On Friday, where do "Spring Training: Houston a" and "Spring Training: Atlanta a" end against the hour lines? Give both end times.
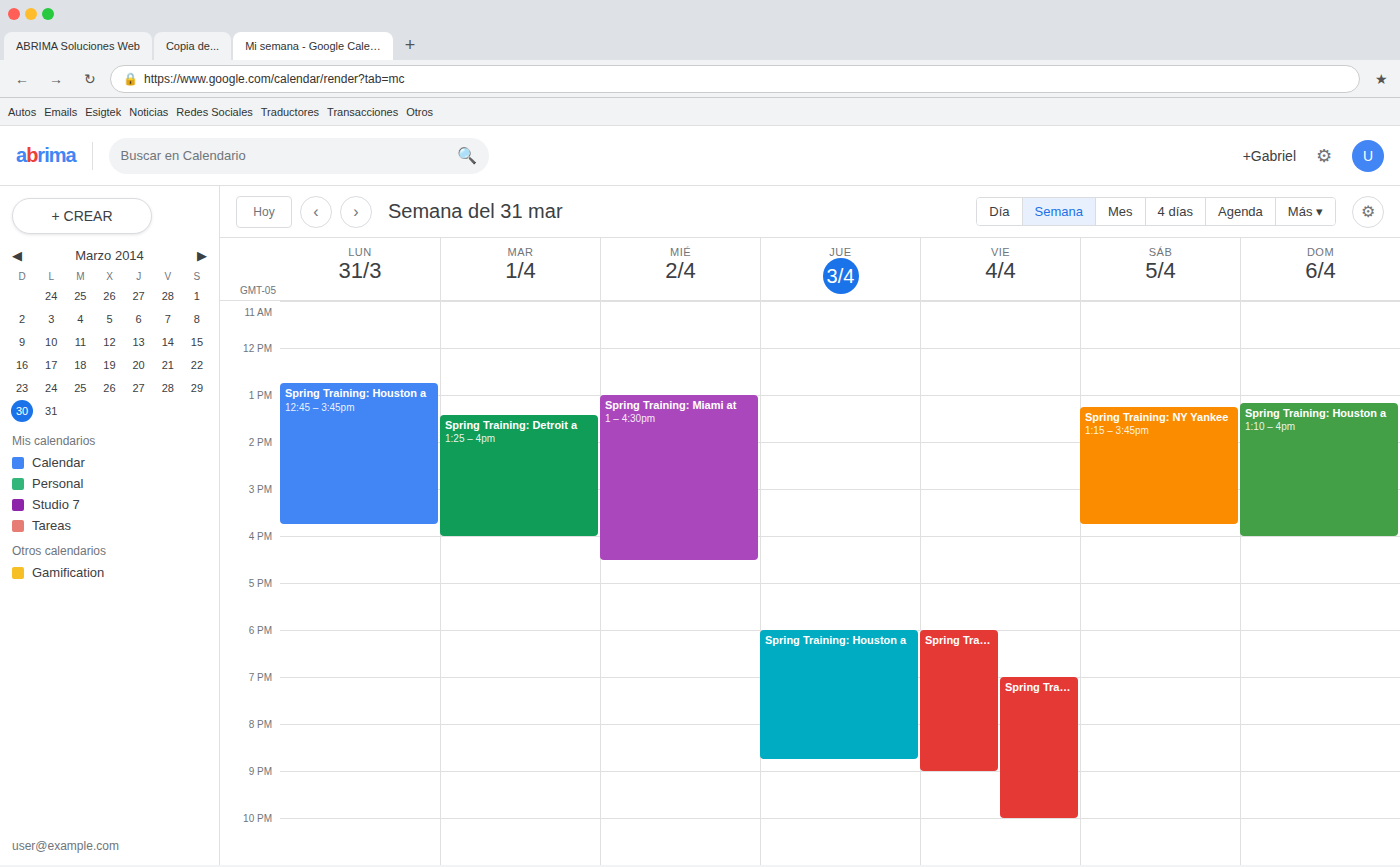
"Spring Training: Houston a": 9:00 PM, exactly on the 9 PM line. "Spring Training: Atlanta a": 10:00 PM, exactly on the 10 PM line.